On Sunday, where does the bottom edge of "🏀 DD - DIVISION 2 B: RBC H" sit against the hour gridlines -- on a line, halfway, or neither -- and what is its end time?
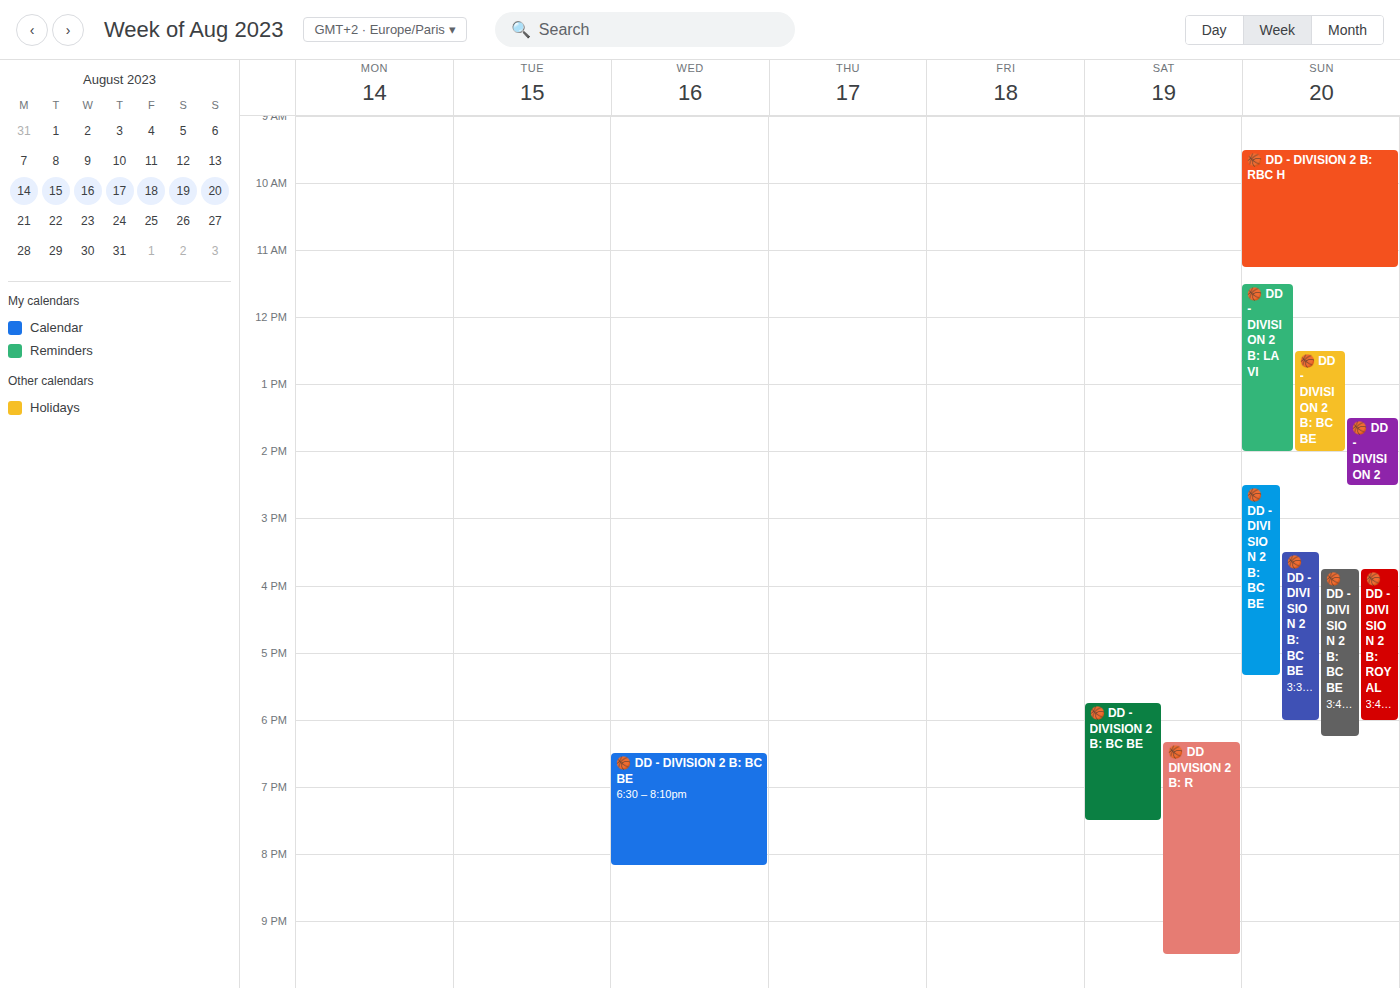
11:15 AM -- neither: a quarter of the way from the 11 AM line to the 12 PM line.